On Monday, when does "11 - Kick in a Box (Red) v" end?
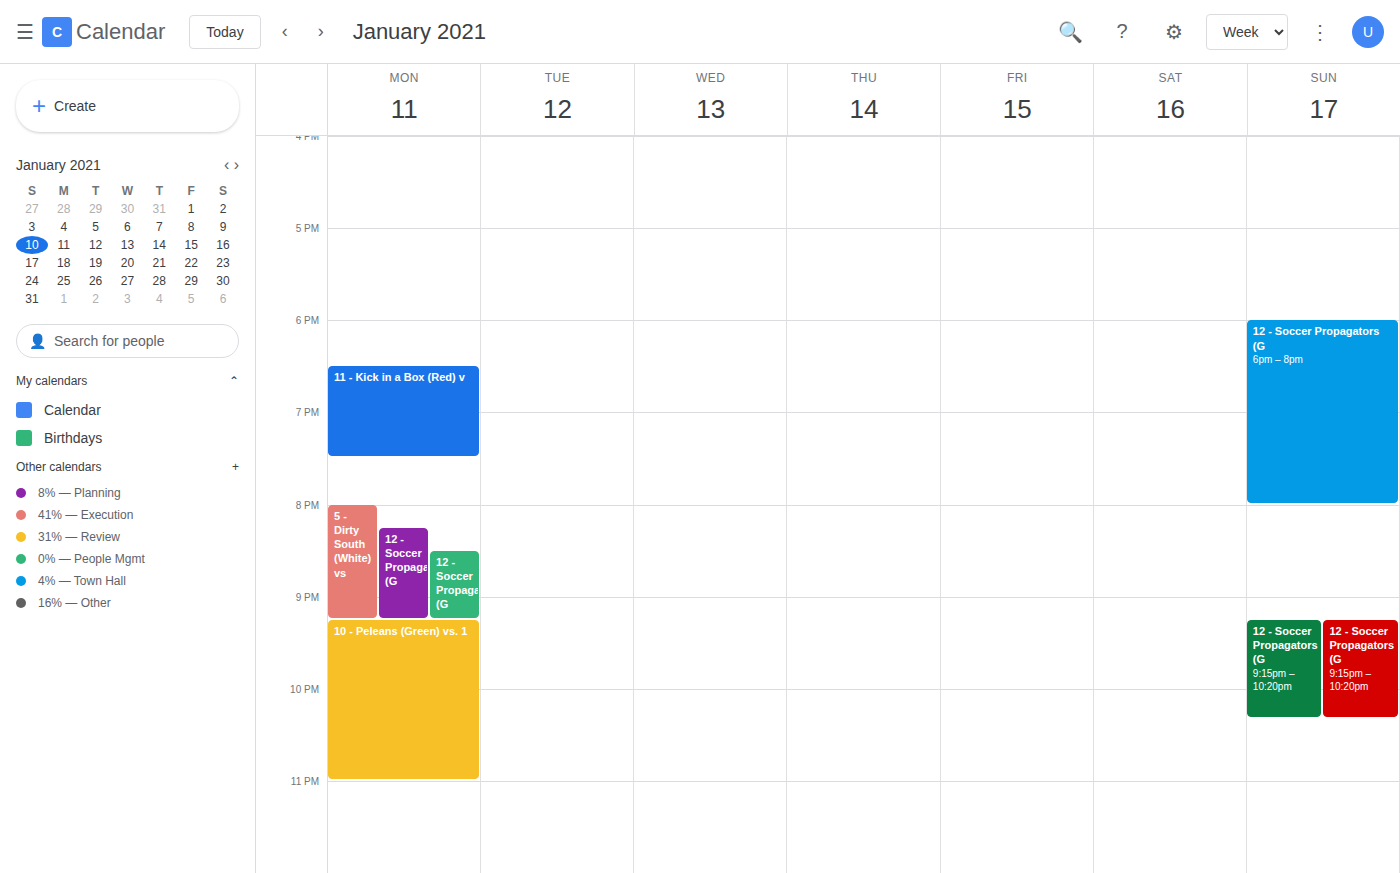
7:30 PM